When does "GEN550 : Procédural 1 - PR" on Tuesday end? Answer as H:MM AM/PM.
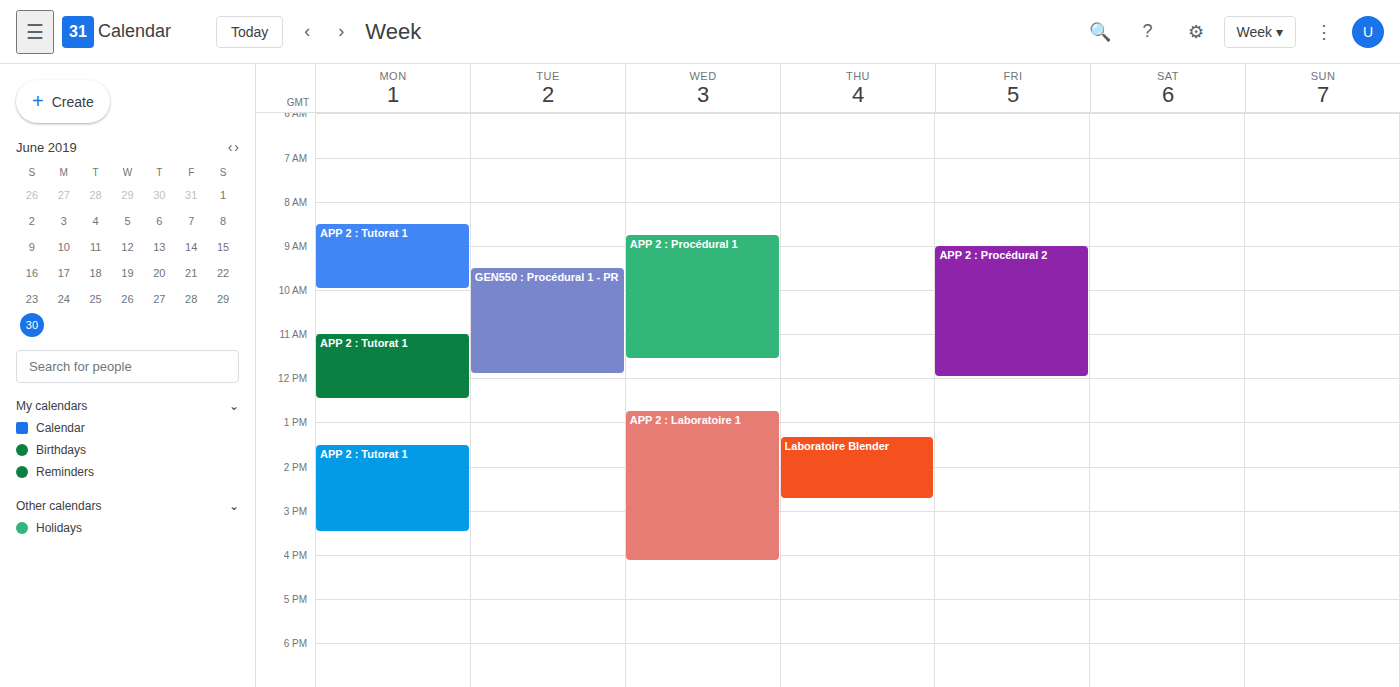
11:55 AM